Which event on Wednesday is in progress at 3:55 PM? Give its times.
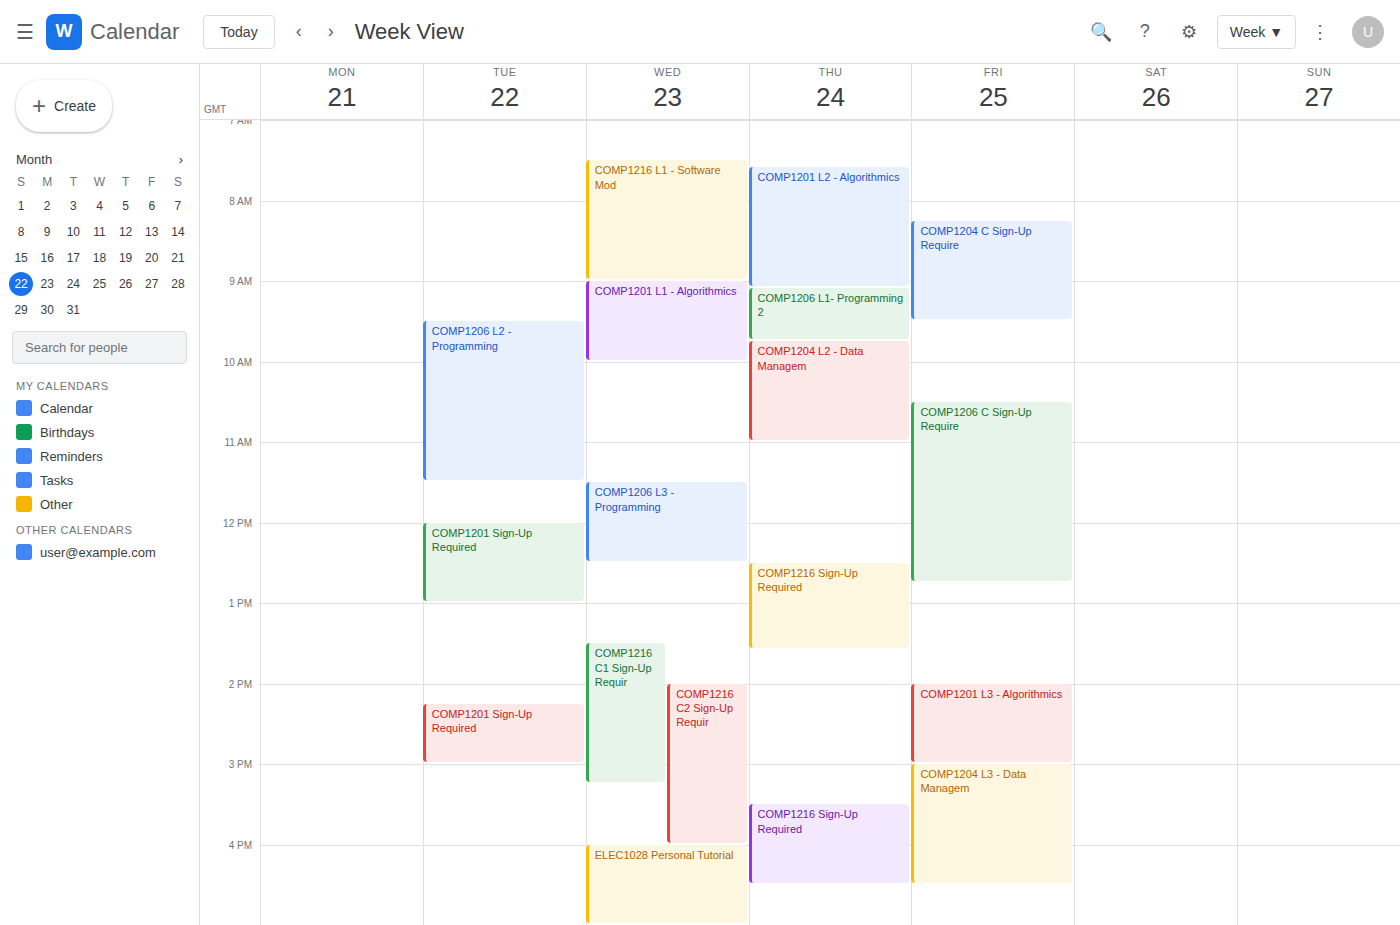
"COMP1216 C2 Sign-Up Requir", 2:00 PM to 4:00 PM